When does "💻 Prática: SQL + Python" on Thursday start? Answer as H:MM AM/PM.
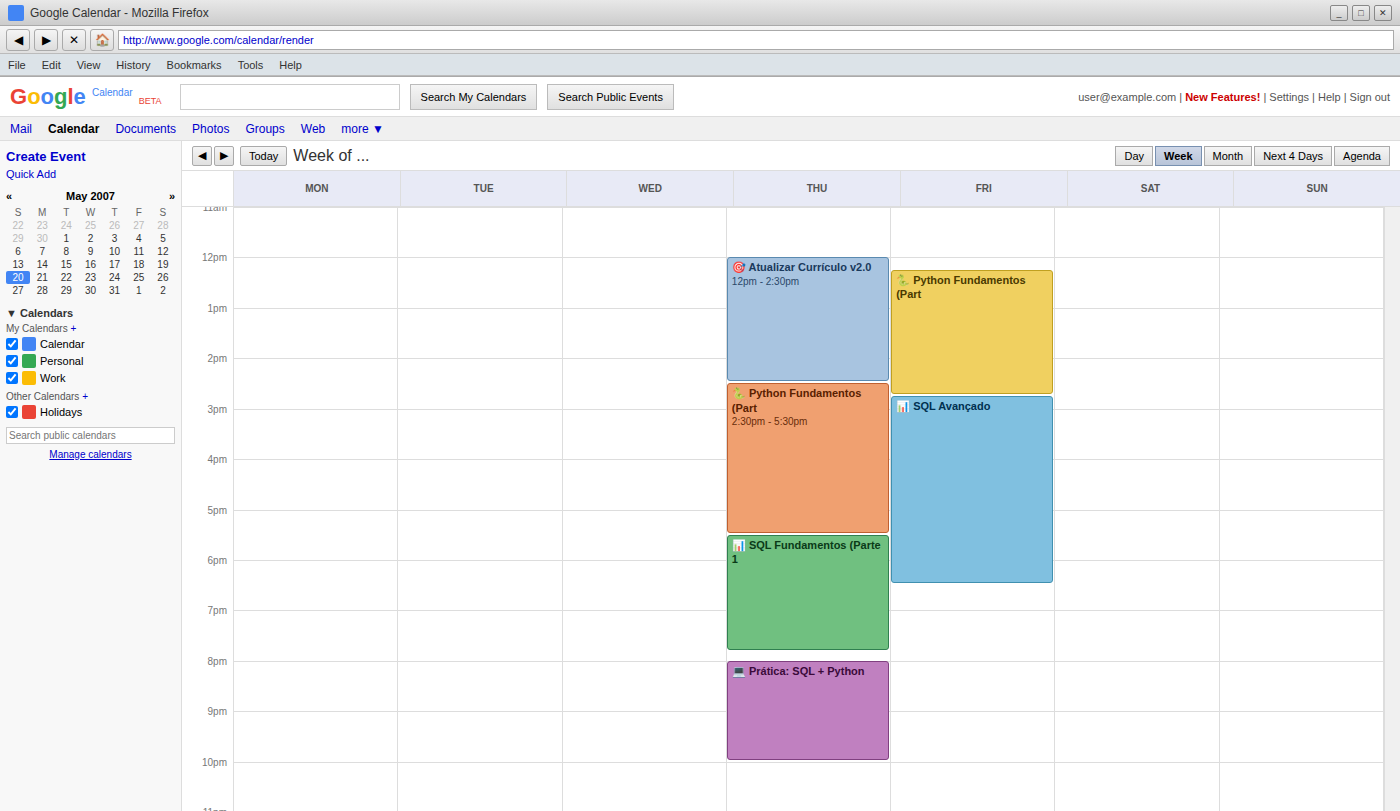
8:00 PM